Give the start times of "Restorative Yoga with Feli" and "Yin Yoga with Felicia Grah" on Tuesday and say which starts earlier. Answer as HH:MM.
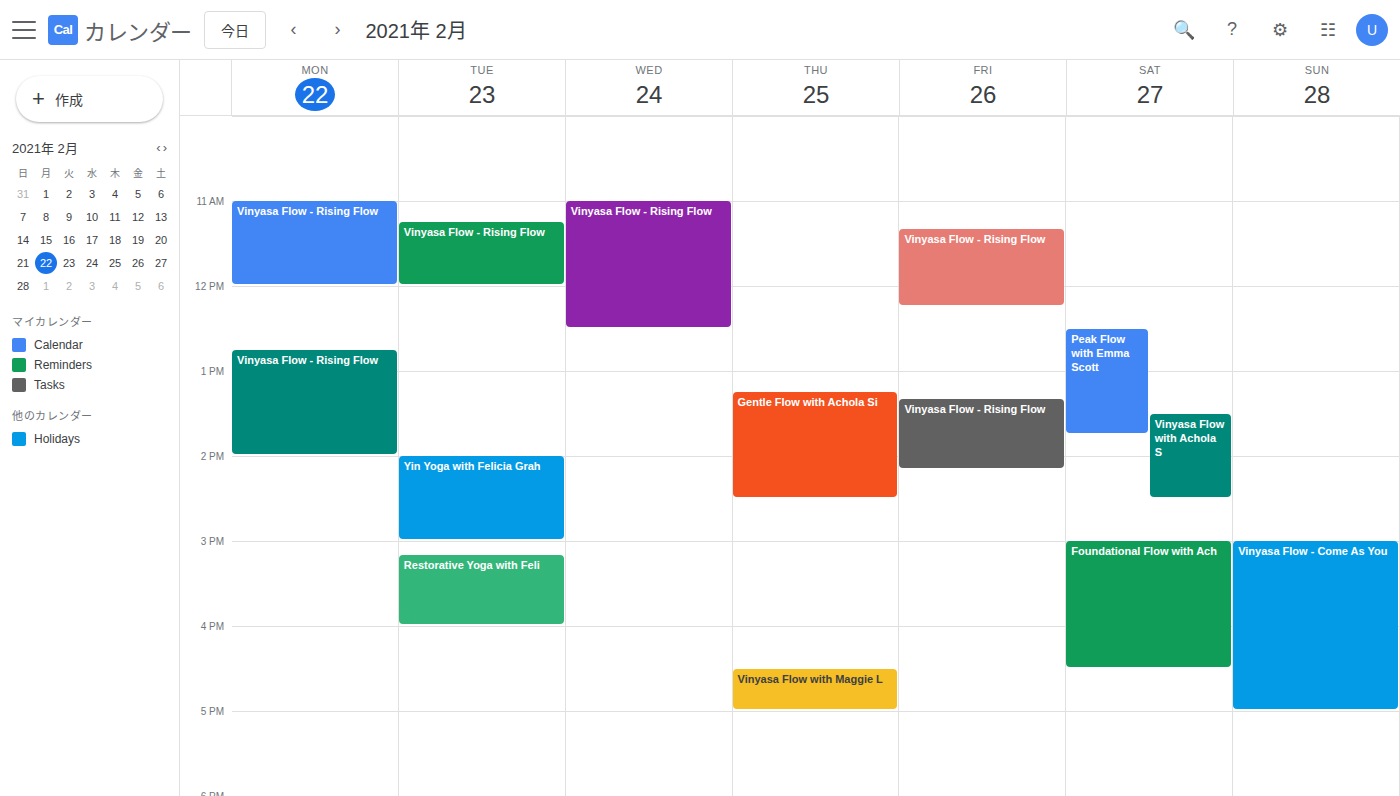
"Yin Yoga with Felicia Grah" 14:00; "Restorative Yoga with Feli" 15:10.